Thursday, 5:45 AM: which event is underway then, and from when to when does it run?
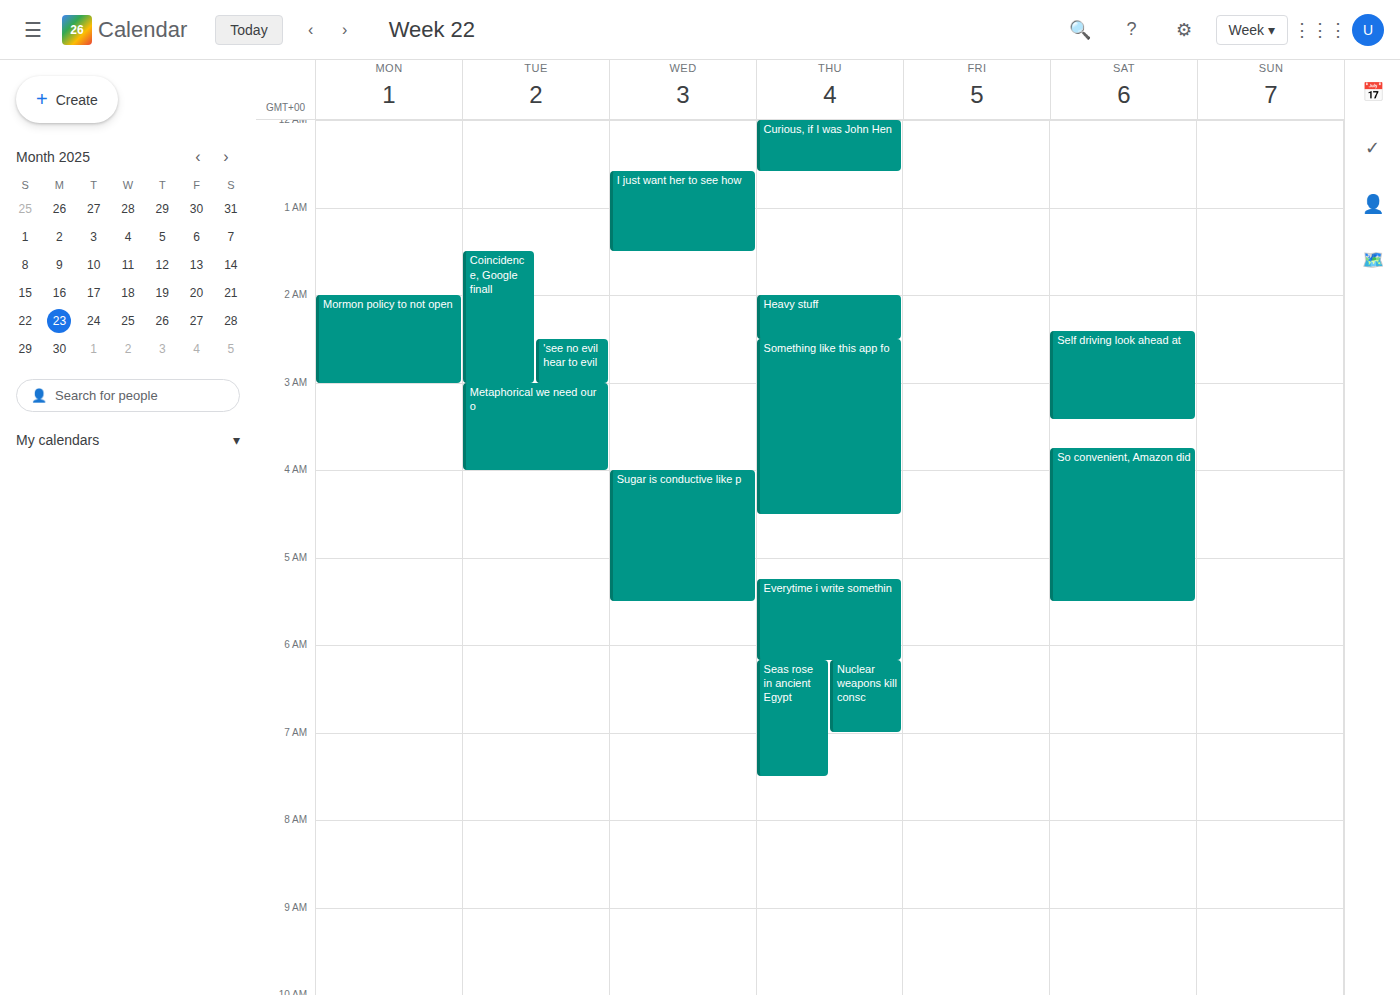
"Everytime i write somethin", 5:15 AM to 6:10 AM